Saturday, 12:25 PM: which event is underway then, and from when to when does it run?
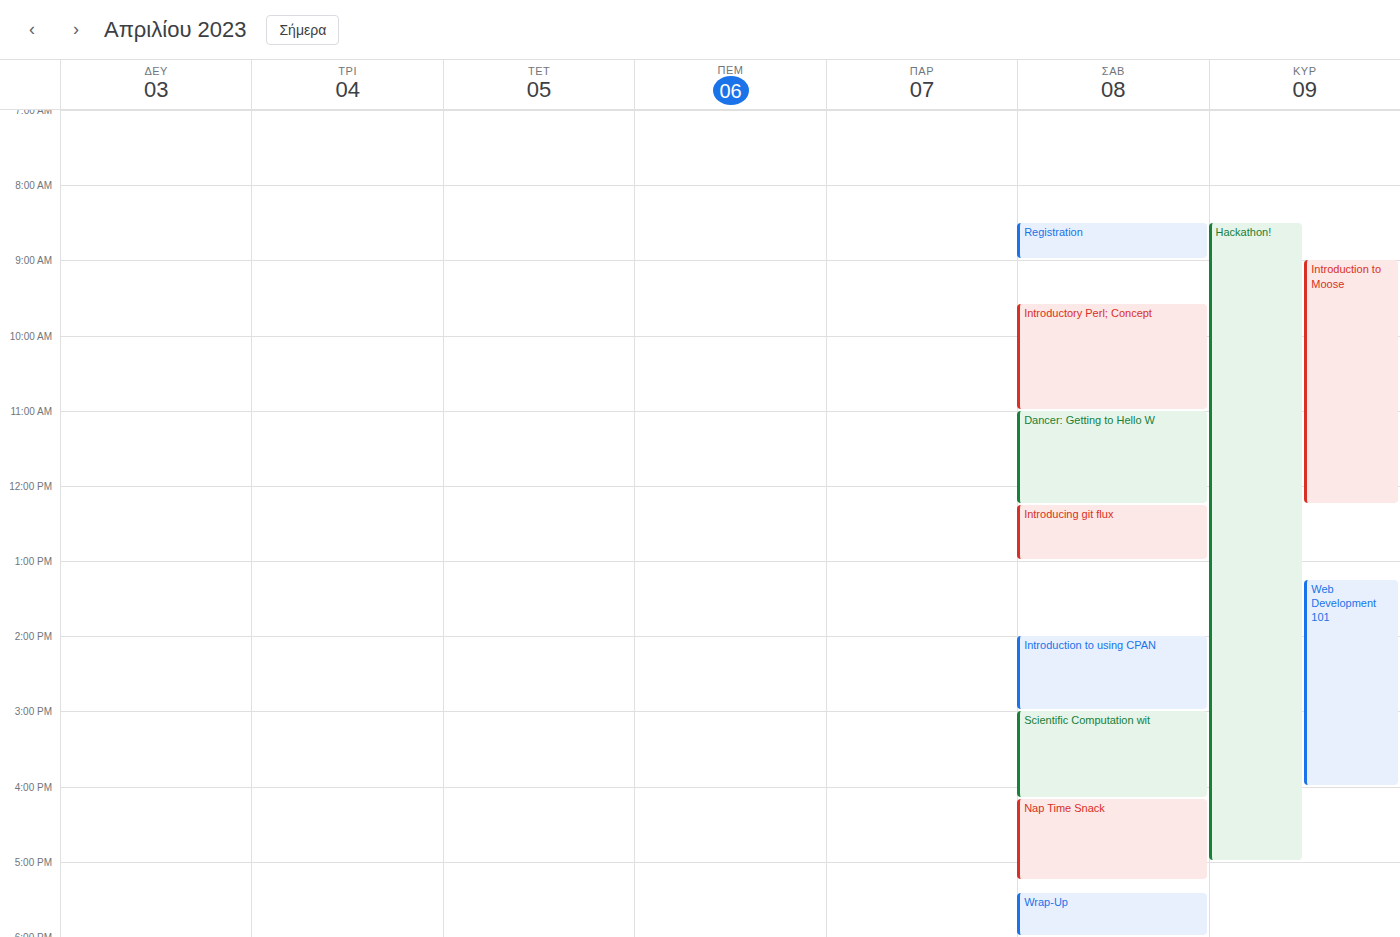
"Introducing git flux", 12:15 PM to 1:00 PM